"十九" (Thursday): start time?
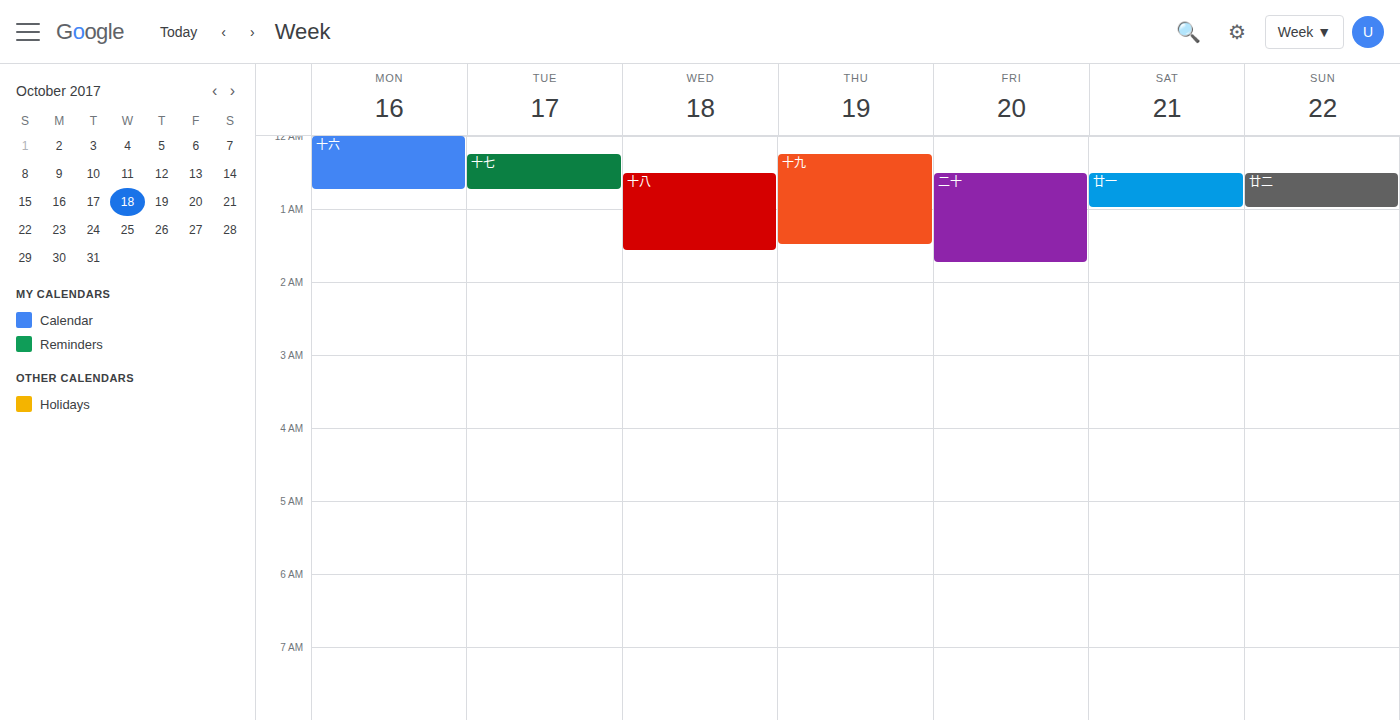
00:15